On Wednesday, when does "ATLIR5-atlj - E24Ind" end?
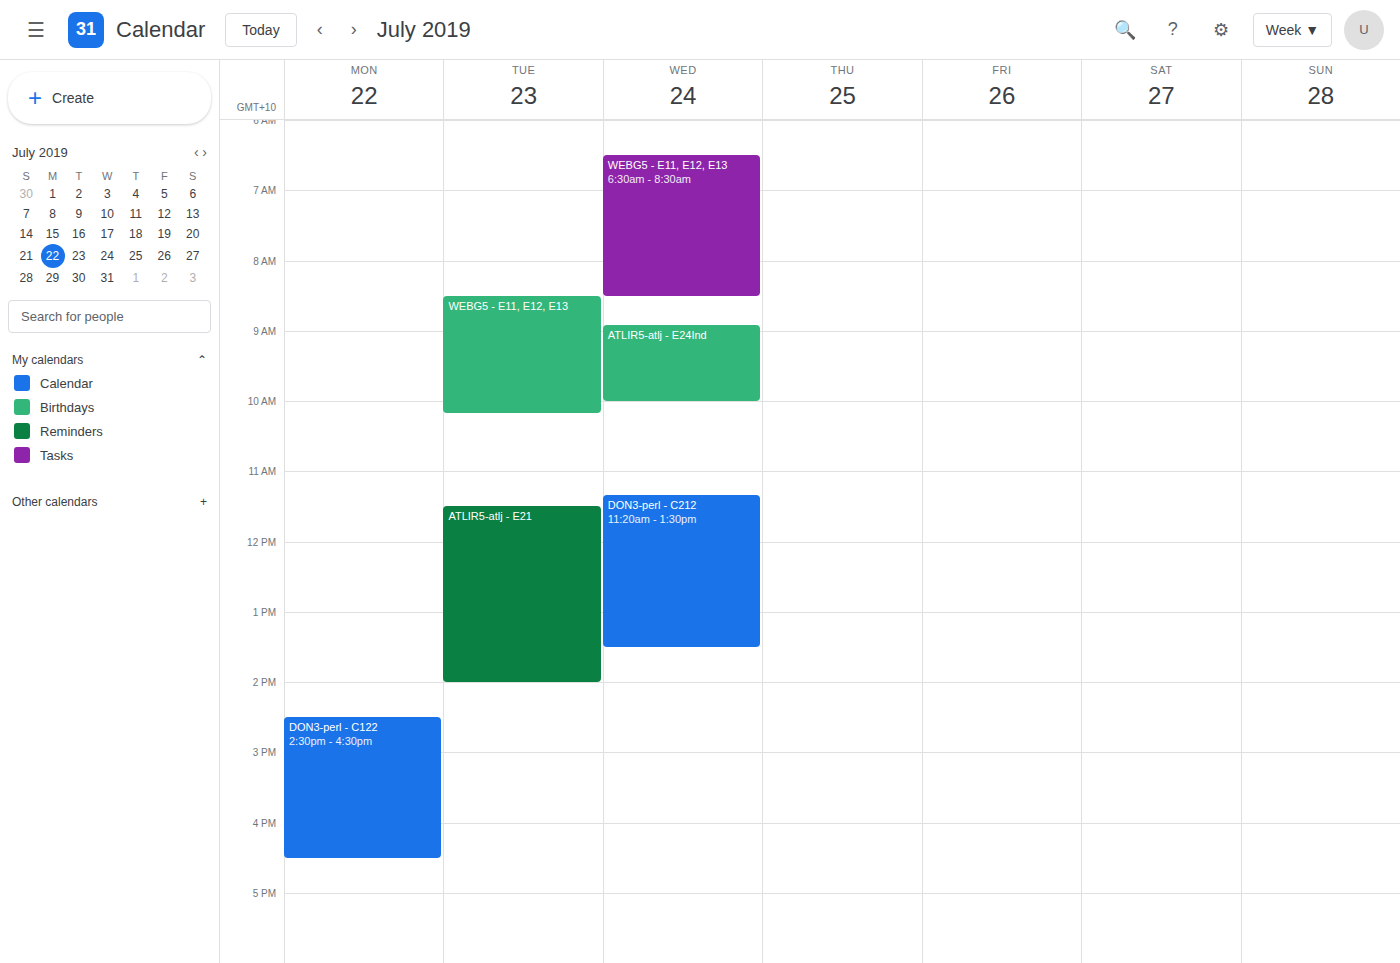
10:00 AM